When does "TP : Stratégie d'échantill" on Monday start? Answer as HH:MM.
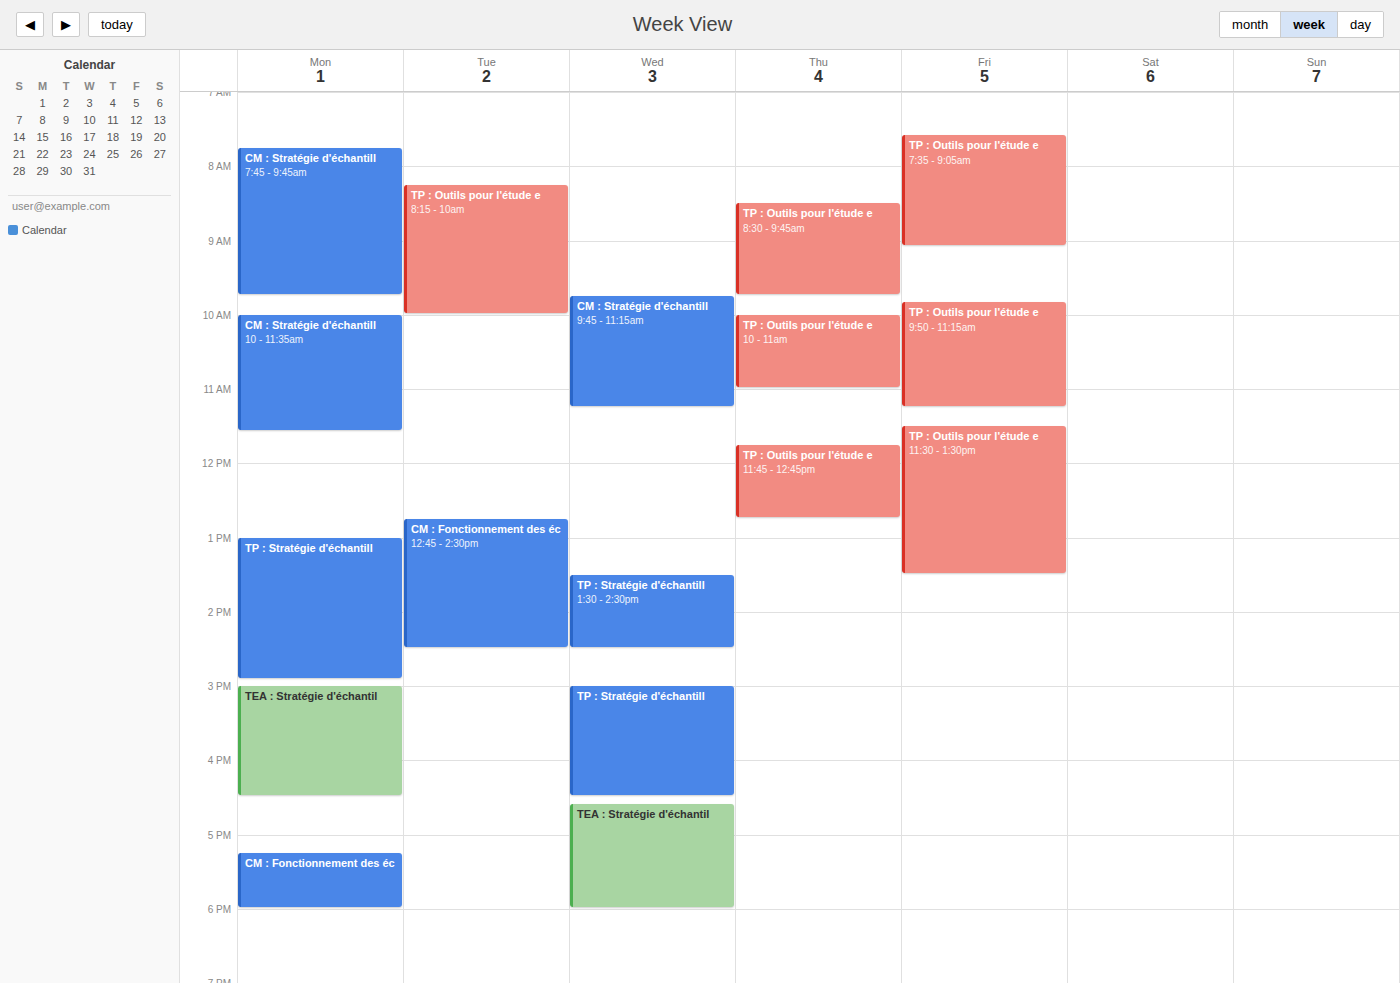
13:00